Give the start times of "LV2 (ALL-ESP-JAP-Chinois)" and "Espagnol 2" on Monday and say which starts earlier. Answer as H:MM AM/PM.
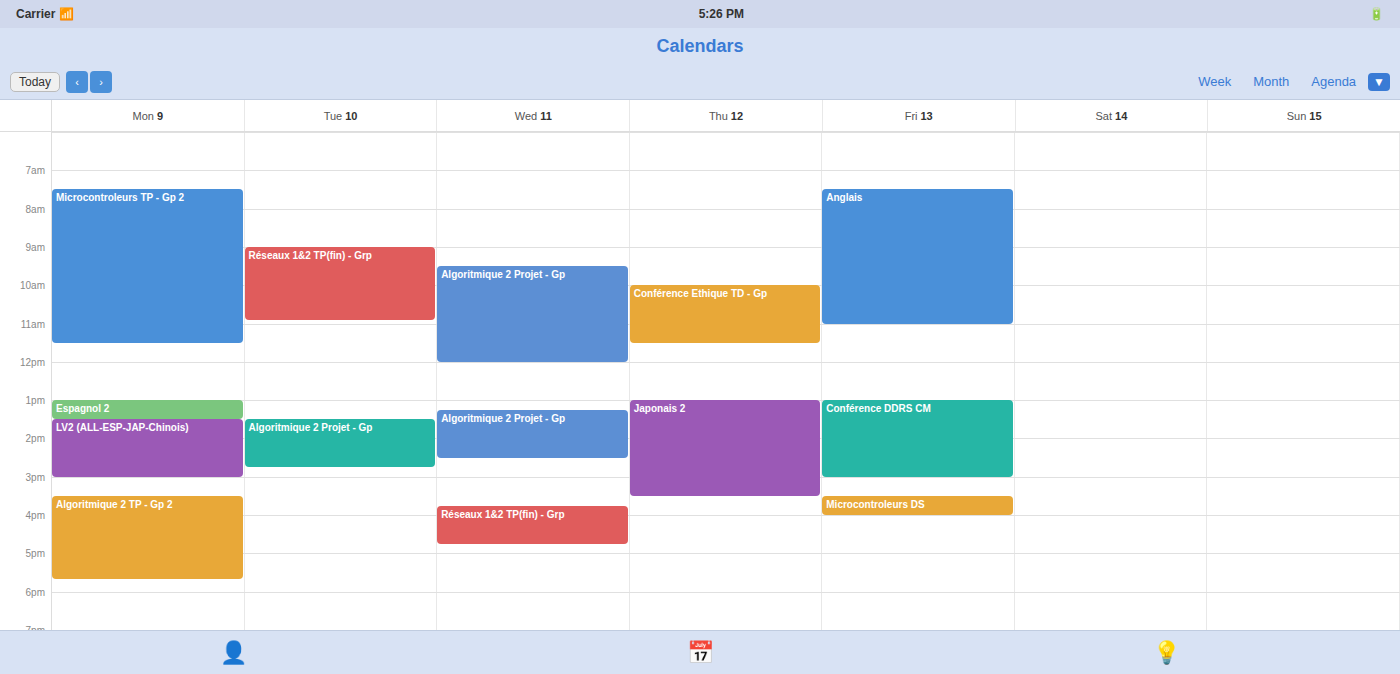
"Espagnol 2" 1:00 PM; "LV2 (ALL-ESP-JAP-Chinois)" 1:30 PM.